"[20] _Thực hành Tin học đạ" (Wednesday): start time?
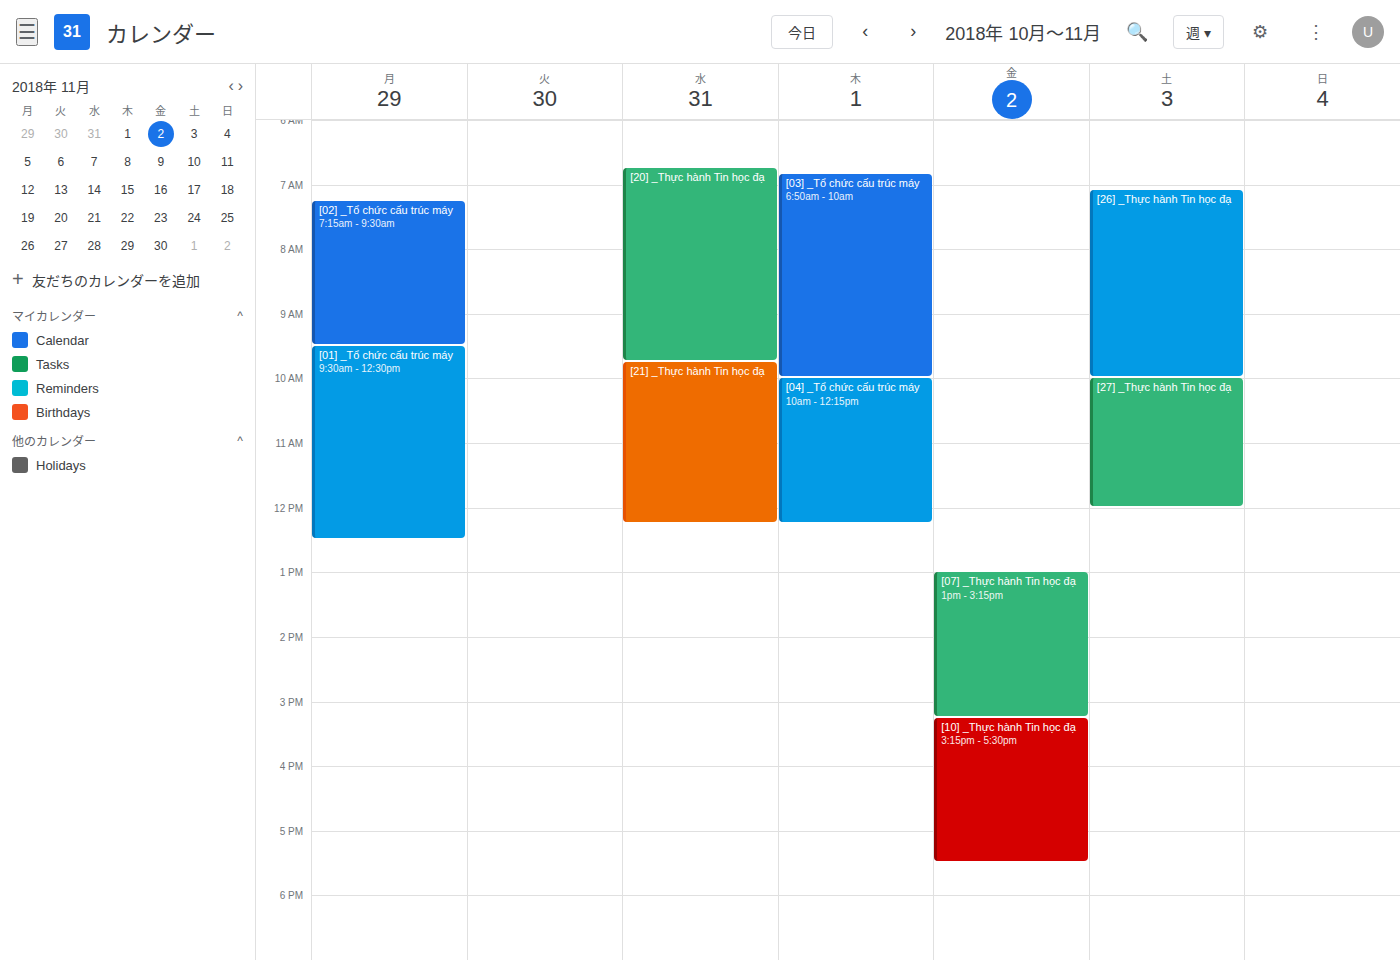
6:45 AM